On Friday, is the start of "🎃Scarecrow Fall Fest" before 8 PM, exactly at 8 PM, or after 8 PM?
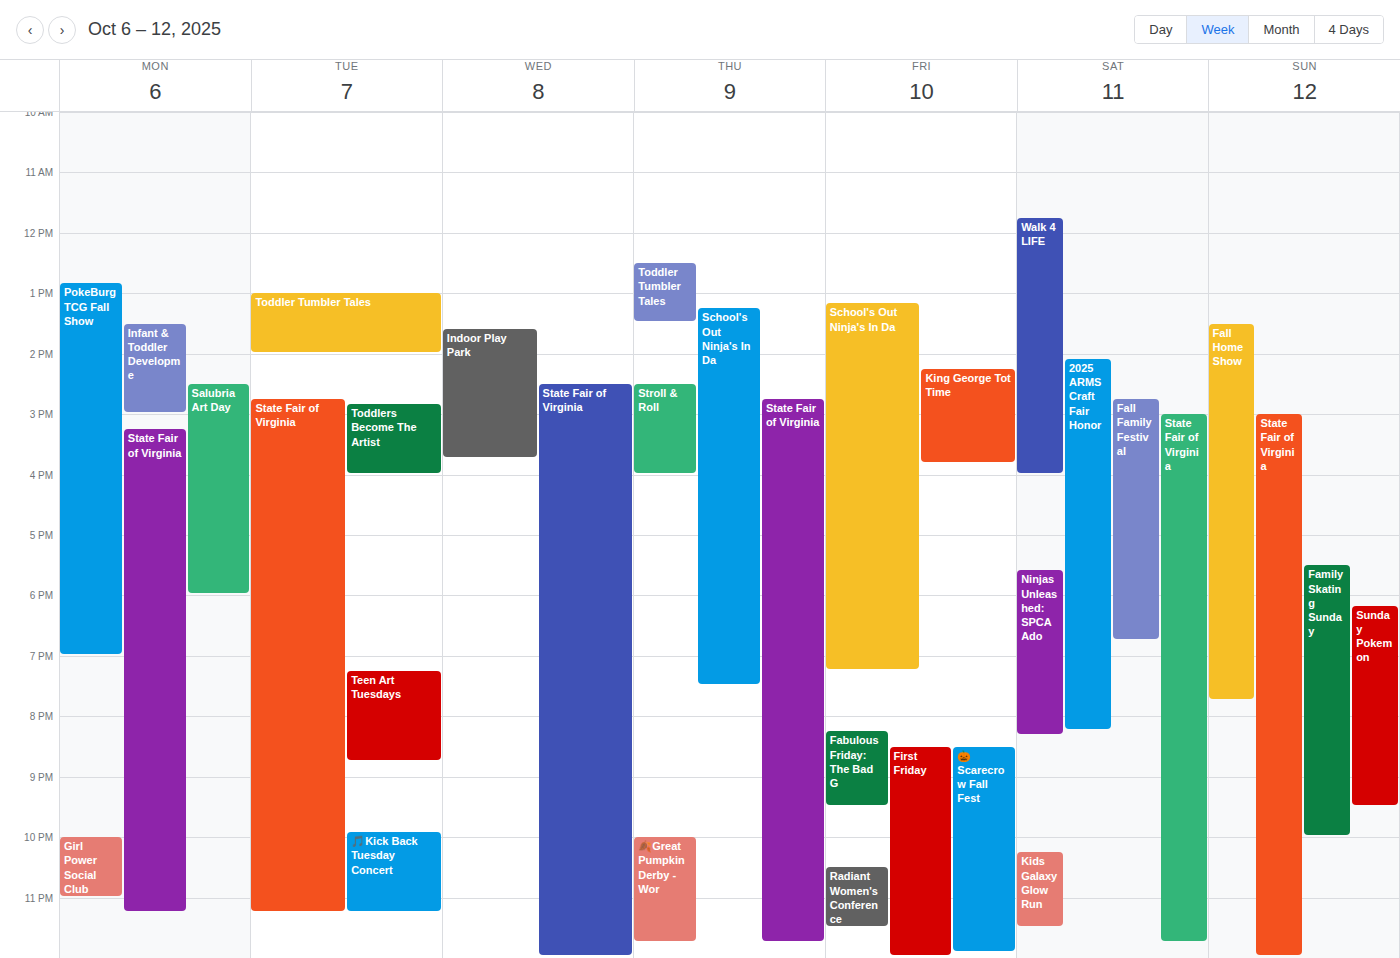
8:30 PM -- after 8 PM, 30 minutes below the 8 PM line.